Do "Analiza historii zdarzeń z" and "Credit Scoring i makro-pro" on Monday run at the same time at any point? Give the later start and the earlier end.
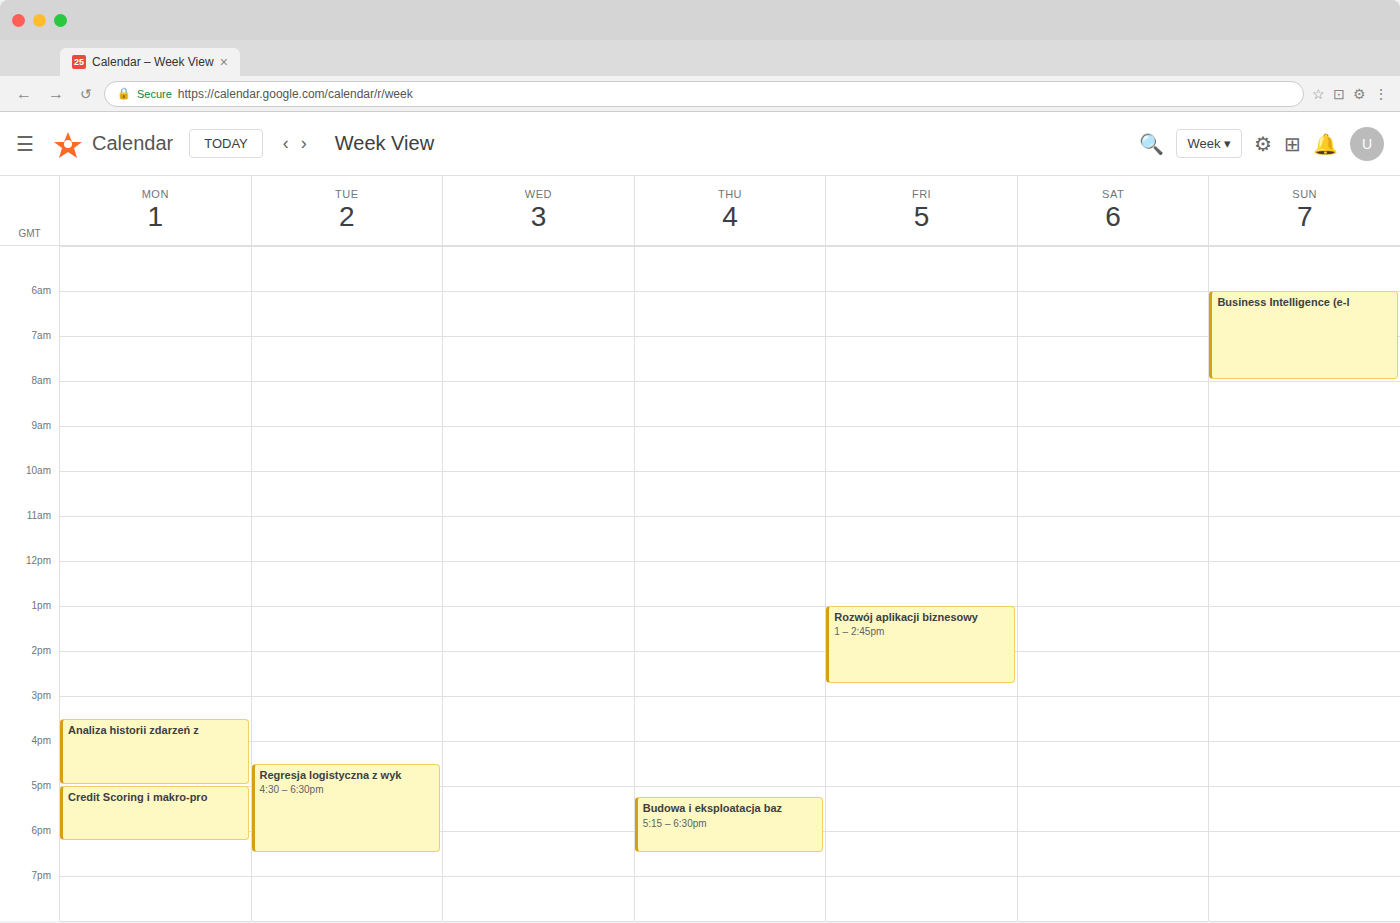
"Analiza historii zdarzeń z" ends at 5:00 PM, exactly when "Credit Scoring i makro-pro" starts -- they touch but do not overlap.